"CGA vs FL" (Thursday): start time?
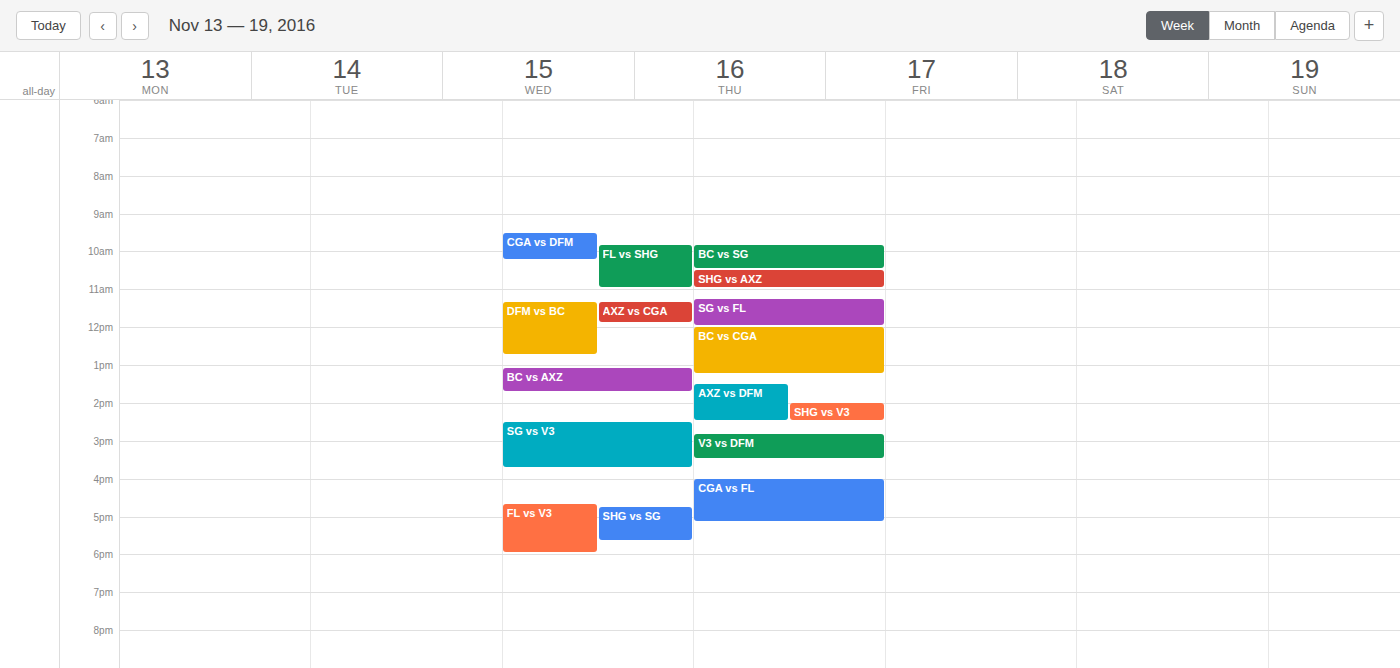
4:00 PM